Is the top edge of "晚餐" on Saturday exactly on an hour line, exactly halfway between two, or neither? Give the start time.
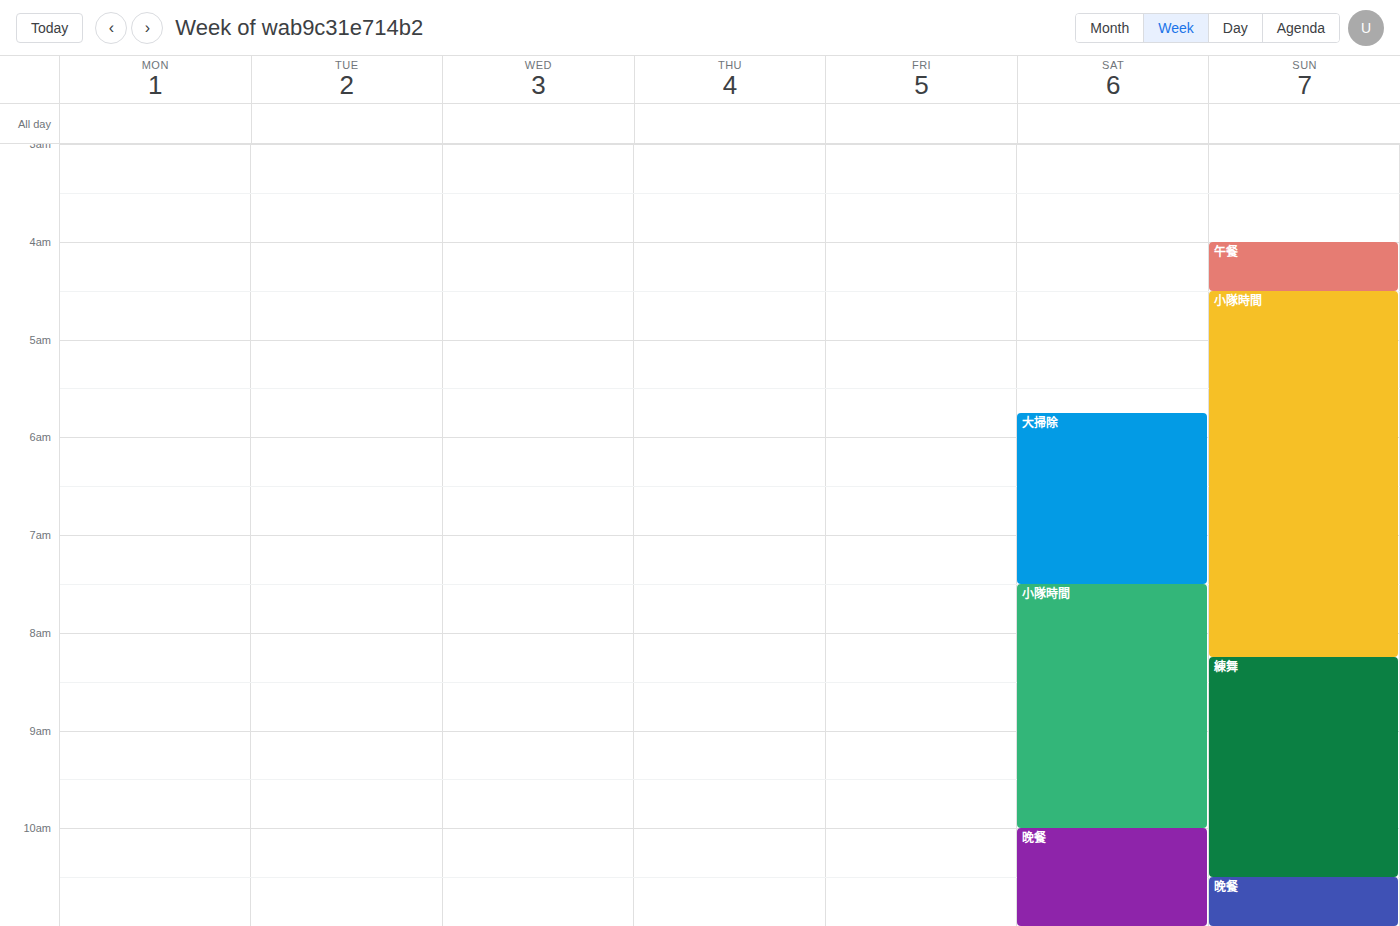
10:00 AM -- exactly on the 10 AM line.